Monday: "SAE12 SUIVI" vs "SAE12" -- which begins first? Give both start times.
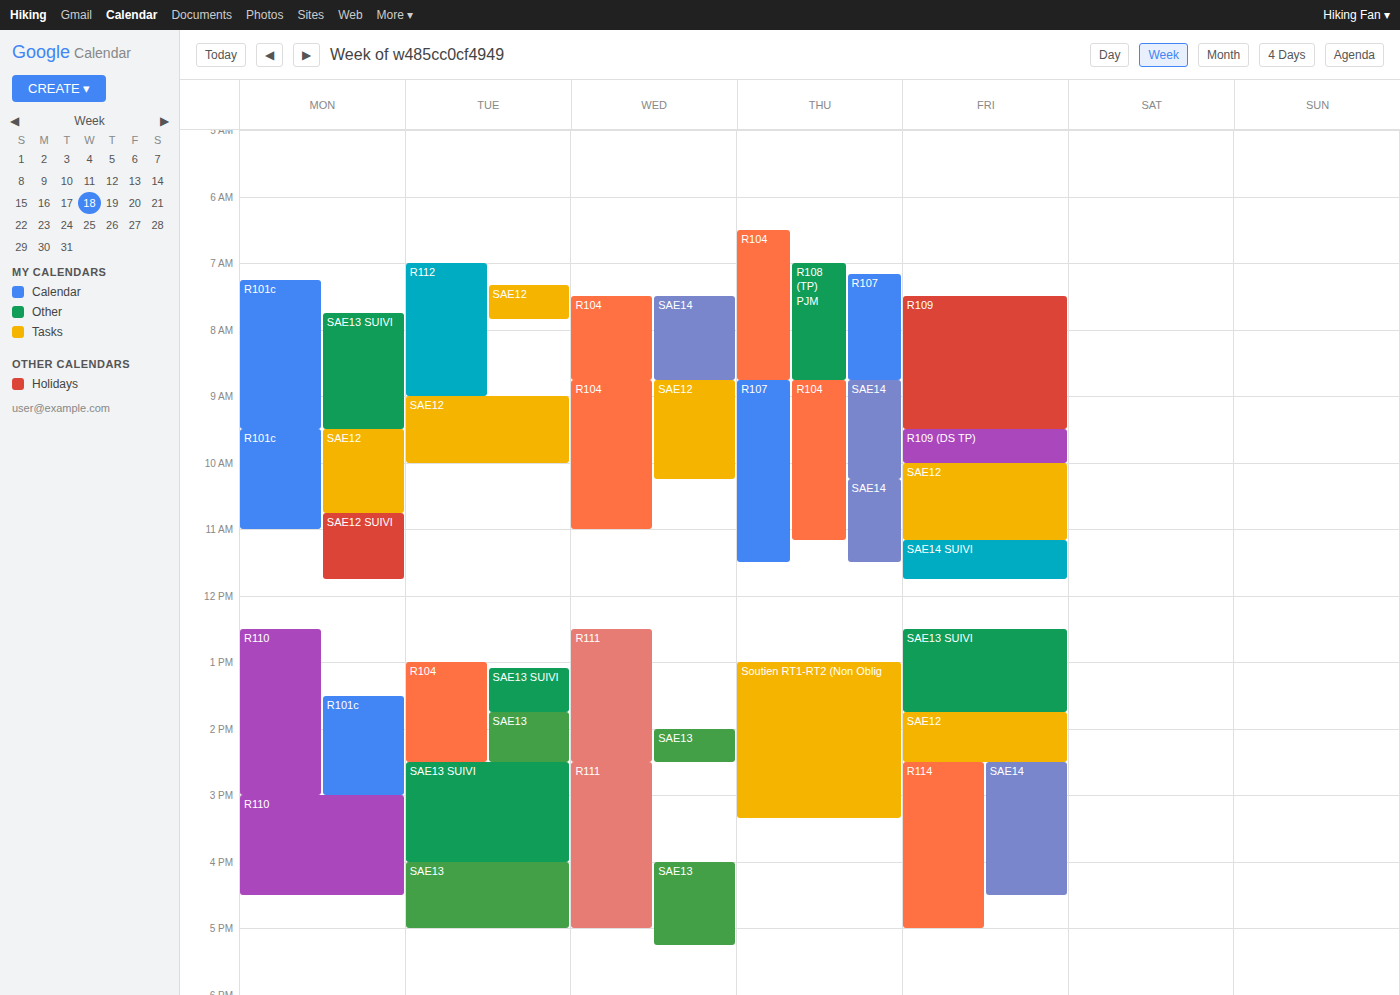
"SAE12" 9:30 AM; "SAE12 SUIVI" 10:45 AM.